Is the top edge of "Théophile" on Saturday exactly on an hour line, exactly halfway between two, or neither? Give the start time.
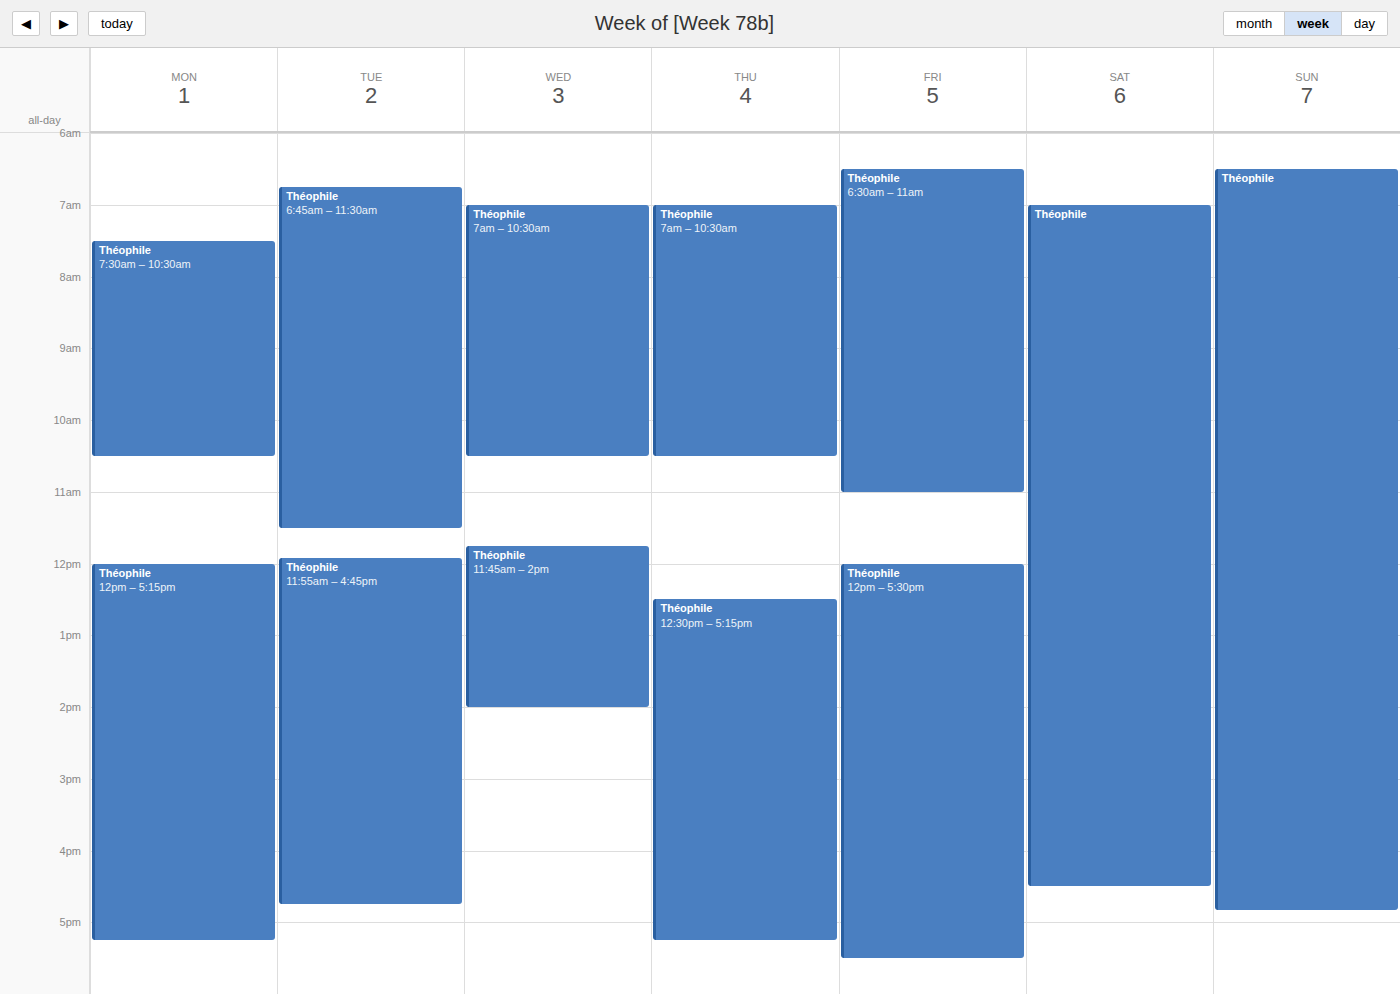
7:00 AM -- exactly on the 7 AM line.